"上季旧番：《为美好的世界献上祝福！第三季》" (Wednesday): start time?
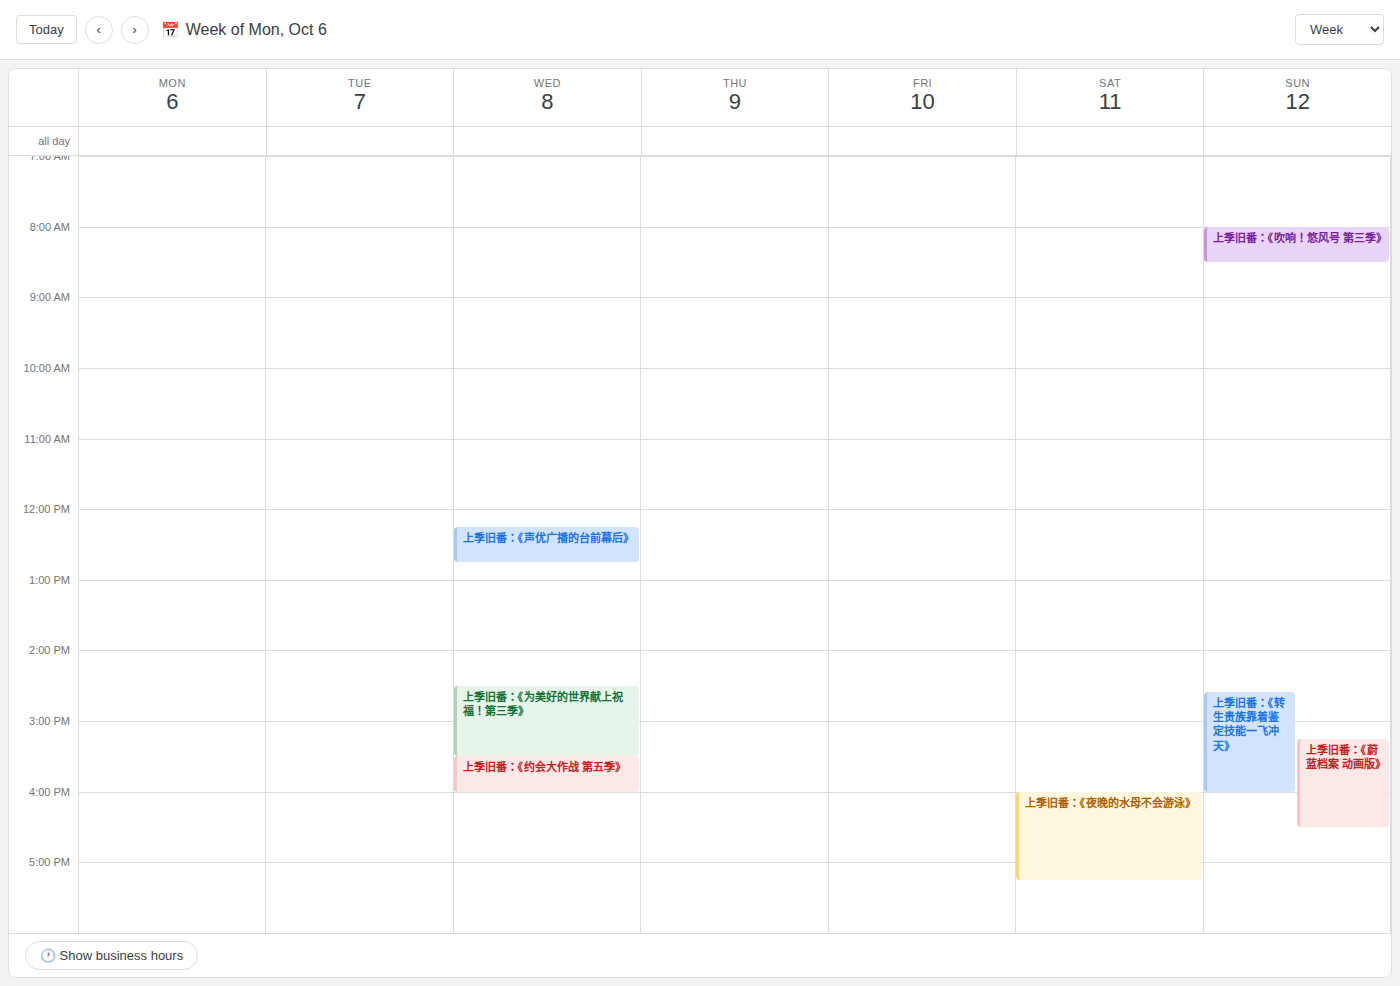
2:30 PM